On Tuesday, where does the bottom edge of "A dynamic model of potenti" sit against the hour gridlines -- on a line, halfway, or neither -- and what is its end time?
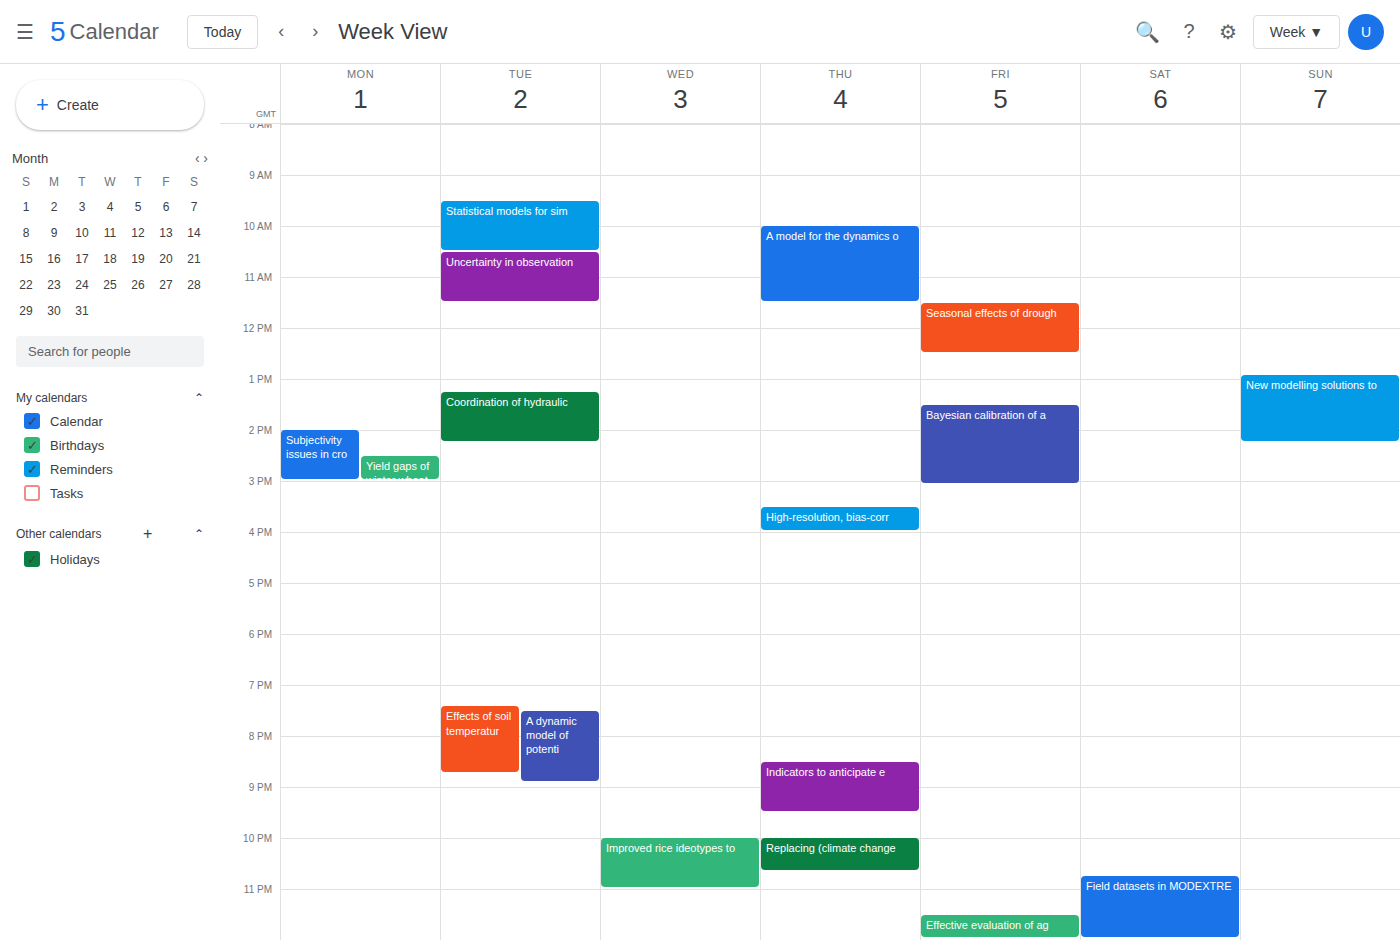
8:55 PM -- neither: 55 minutes below the 8 PM line and 5 minutes above the 9 PM line.